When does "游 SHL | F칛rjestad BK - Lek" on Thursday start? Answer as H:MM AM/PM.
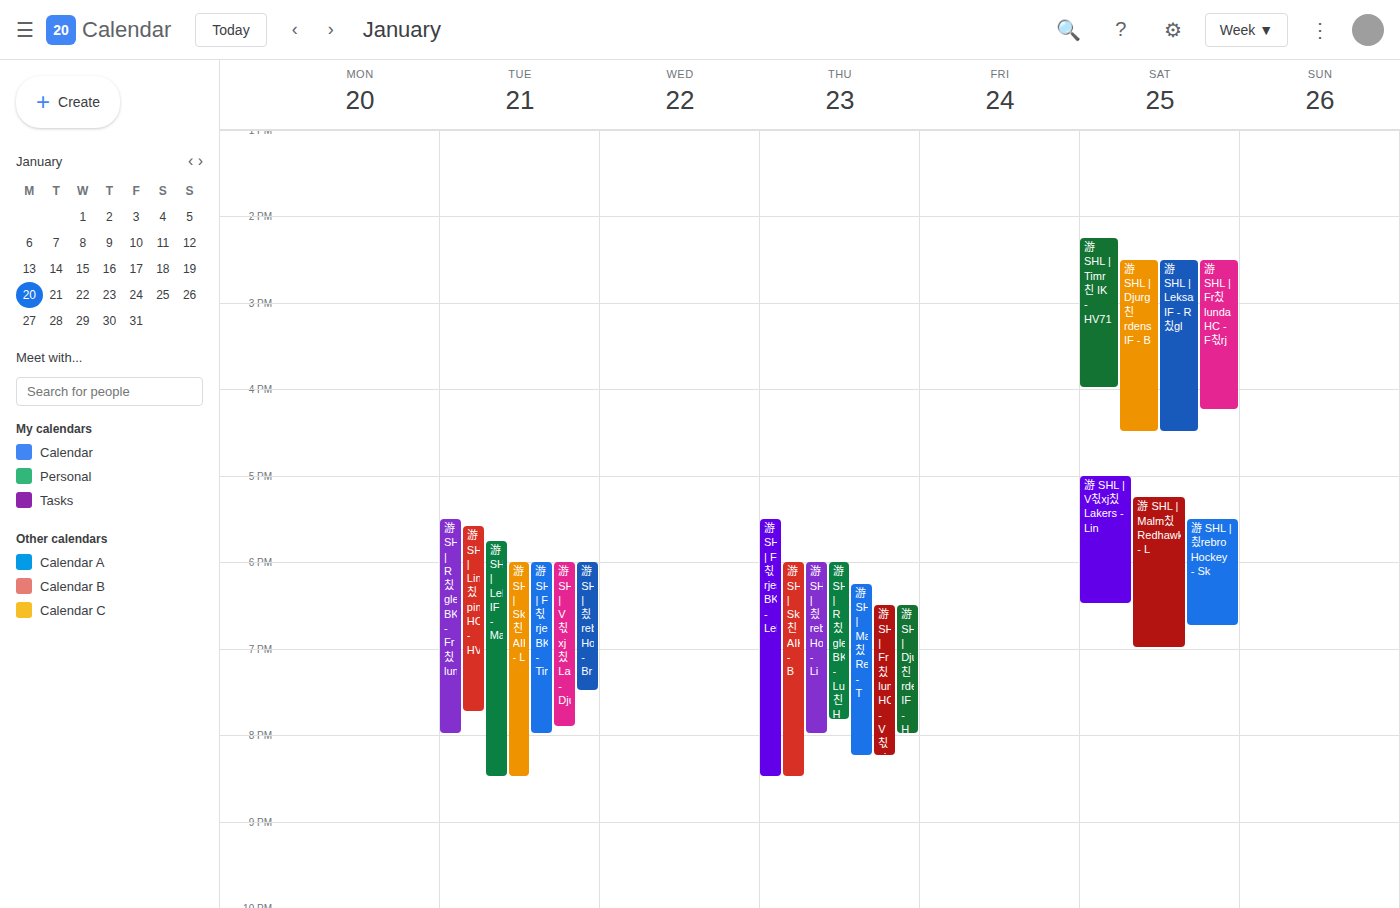
5:30 PM